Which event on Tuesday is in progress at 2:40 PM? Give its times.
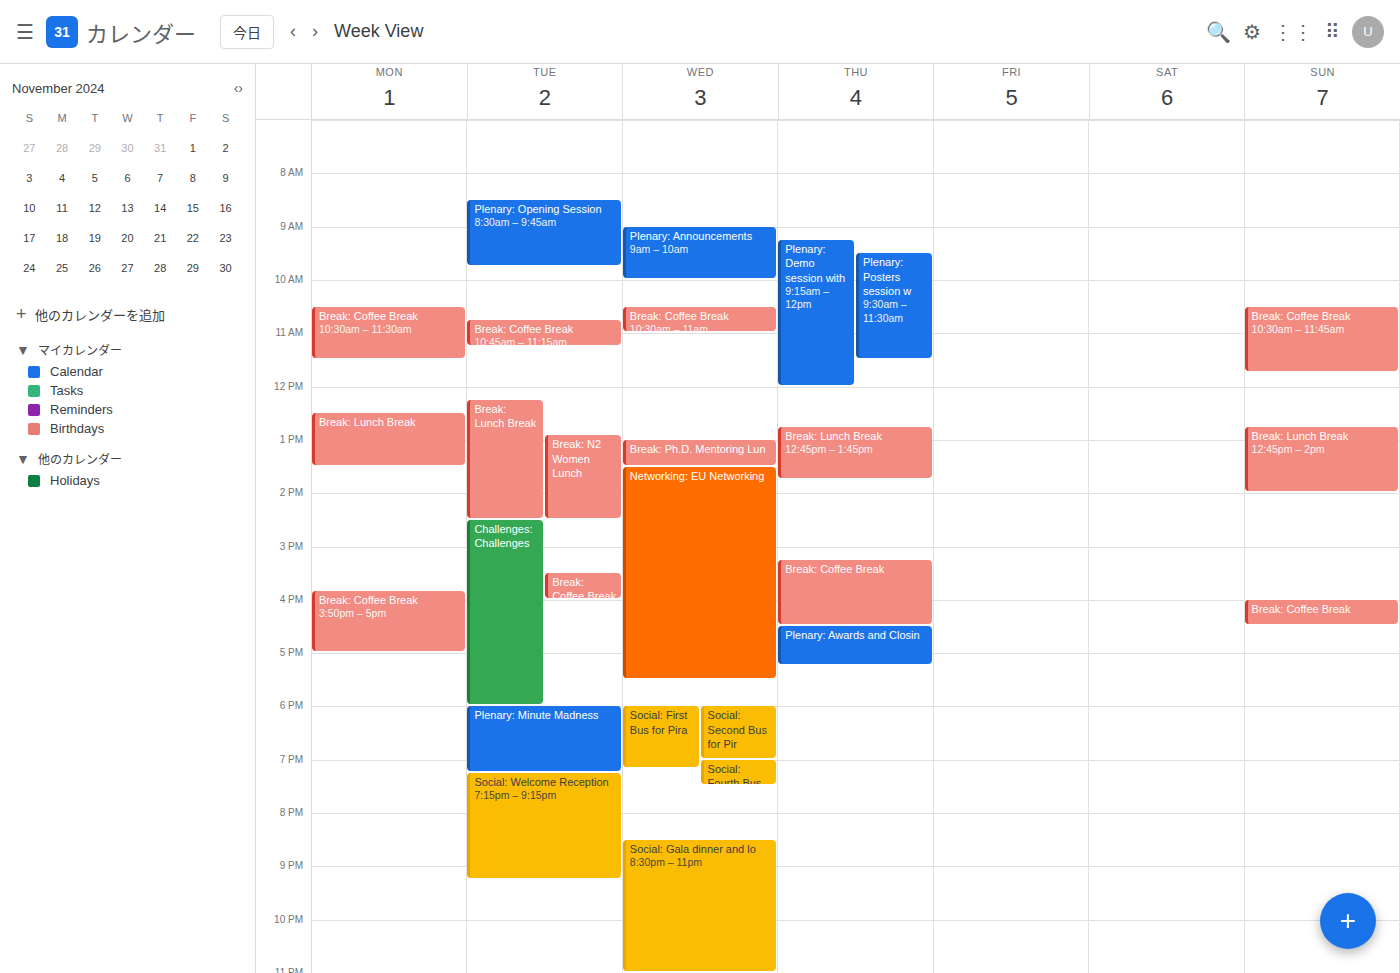
"Challenges: Challenges", 2:30 PM to 6:00 PM